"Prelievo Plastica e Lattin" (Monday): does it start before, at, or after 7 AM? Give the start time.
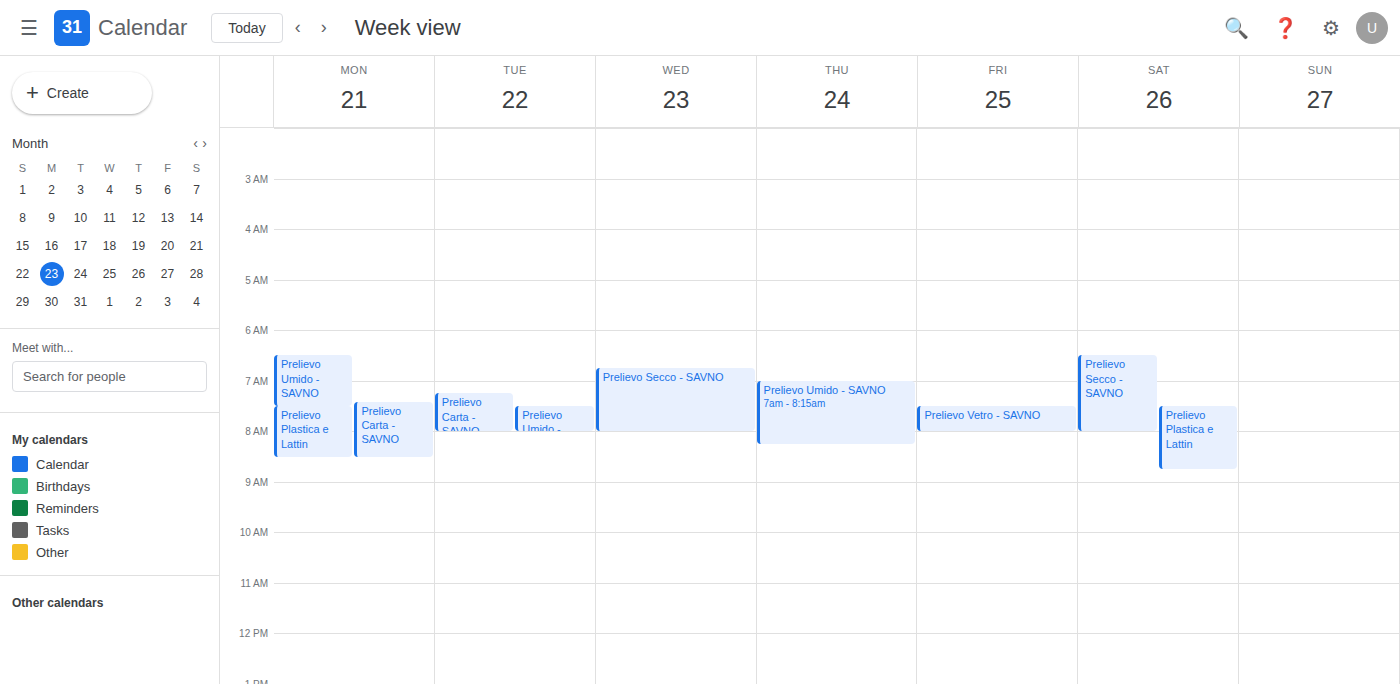
7:30 AM -- after 7 AM, 30 minutes below the 7 AM line.